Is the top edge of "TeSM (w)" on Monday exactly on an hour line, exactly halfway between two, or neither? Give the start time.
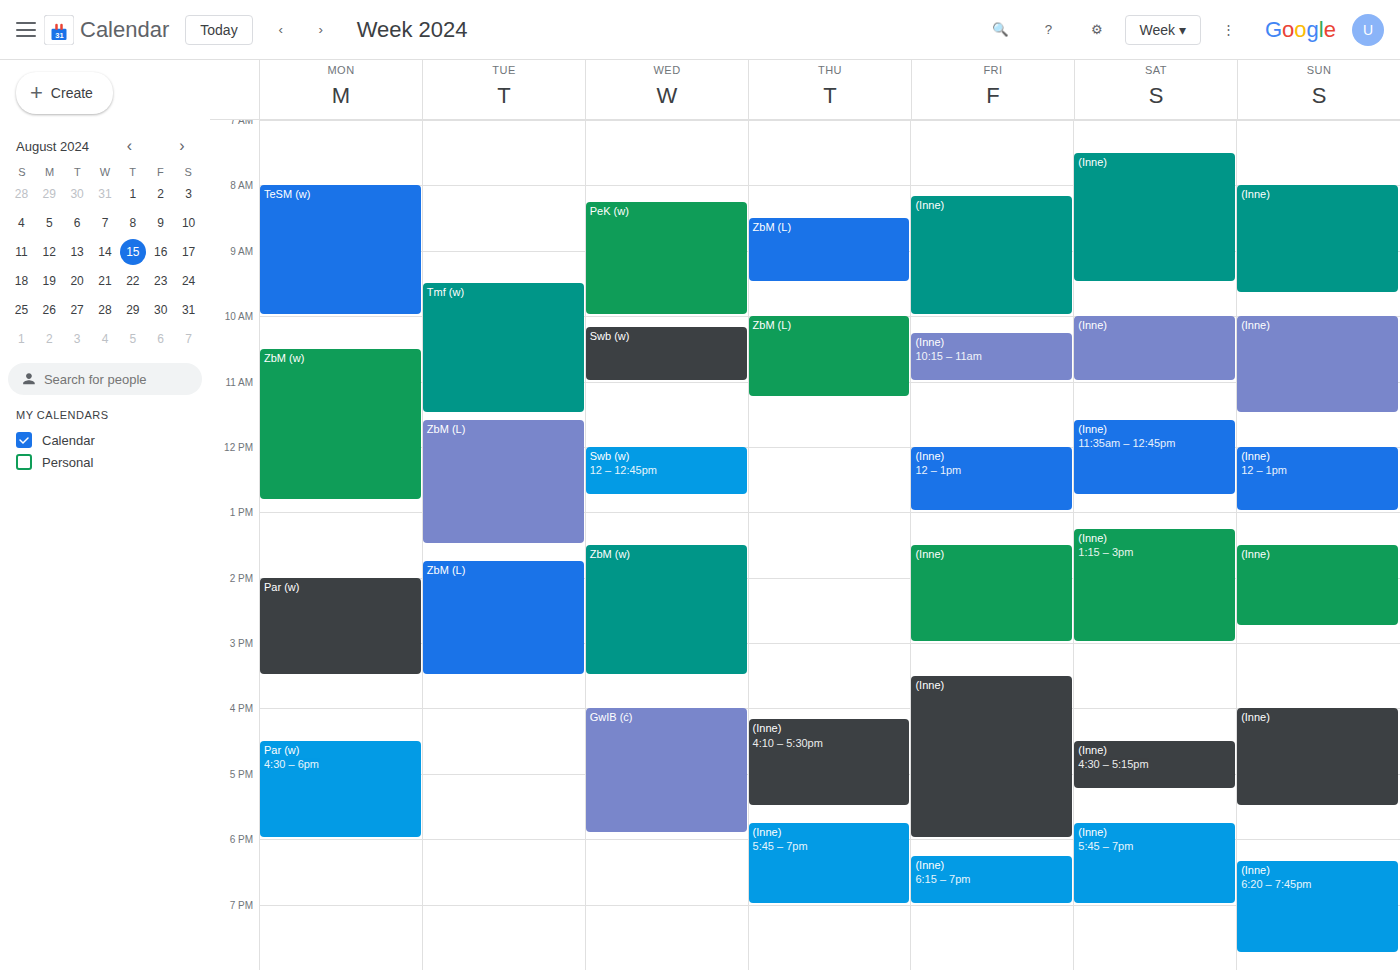
08:00 -- exactly on the 08:00 line.